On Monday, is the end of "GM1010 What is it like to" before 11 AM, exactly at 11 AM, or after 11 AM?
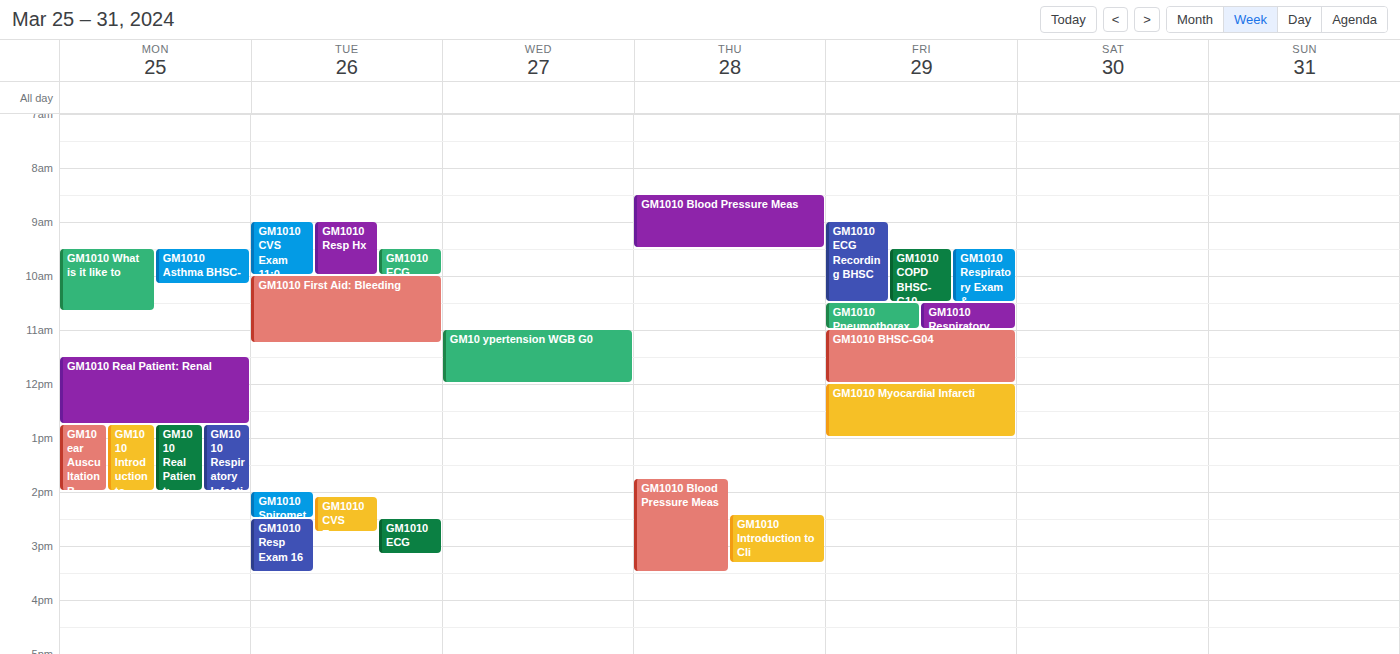
10:40 AM -- before 11 AM, 20 minutes above the 11 AM line.